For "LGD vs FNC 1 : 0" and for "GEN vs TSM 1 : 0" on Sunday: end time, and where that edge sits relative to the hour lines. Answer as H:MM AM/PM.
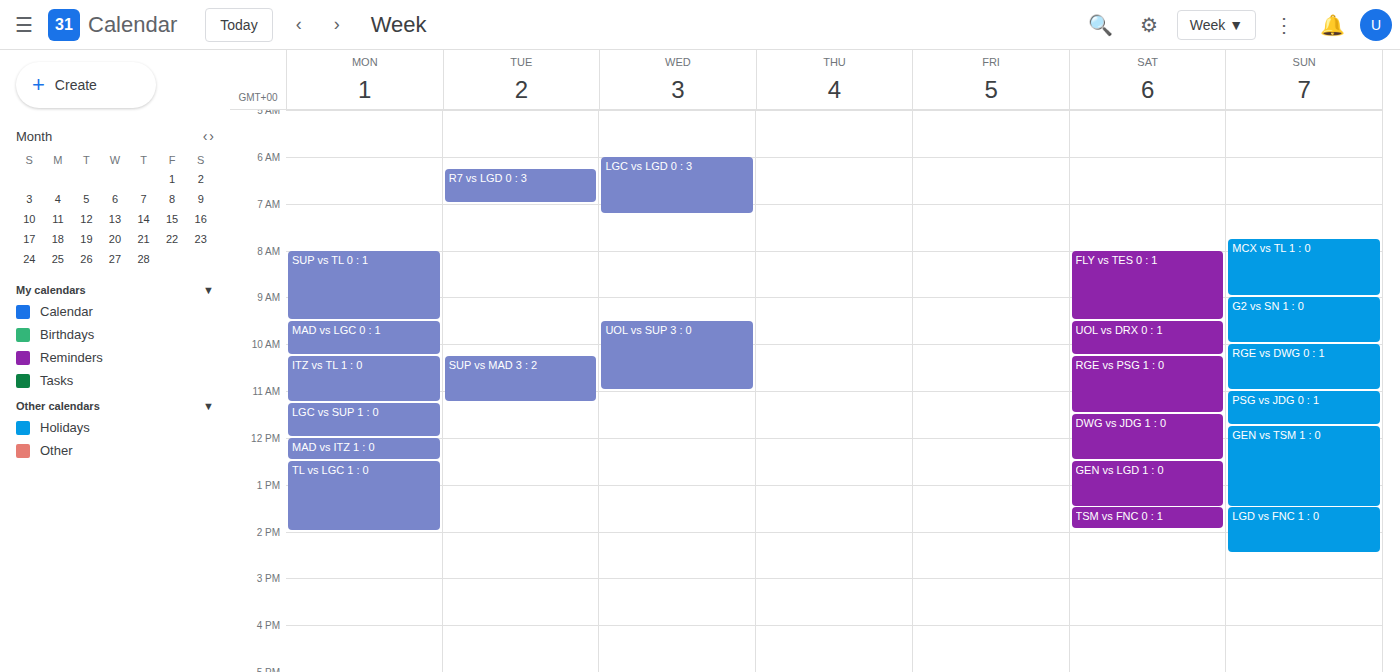
"LGD vs FNC 1 : 0": 2:30 PM, halfway between the 2 PM and 3 PM lines. "GEN vs TSM 1 : 0": 1:30 PM, halfway between the 1 PM and 2 PM lines.